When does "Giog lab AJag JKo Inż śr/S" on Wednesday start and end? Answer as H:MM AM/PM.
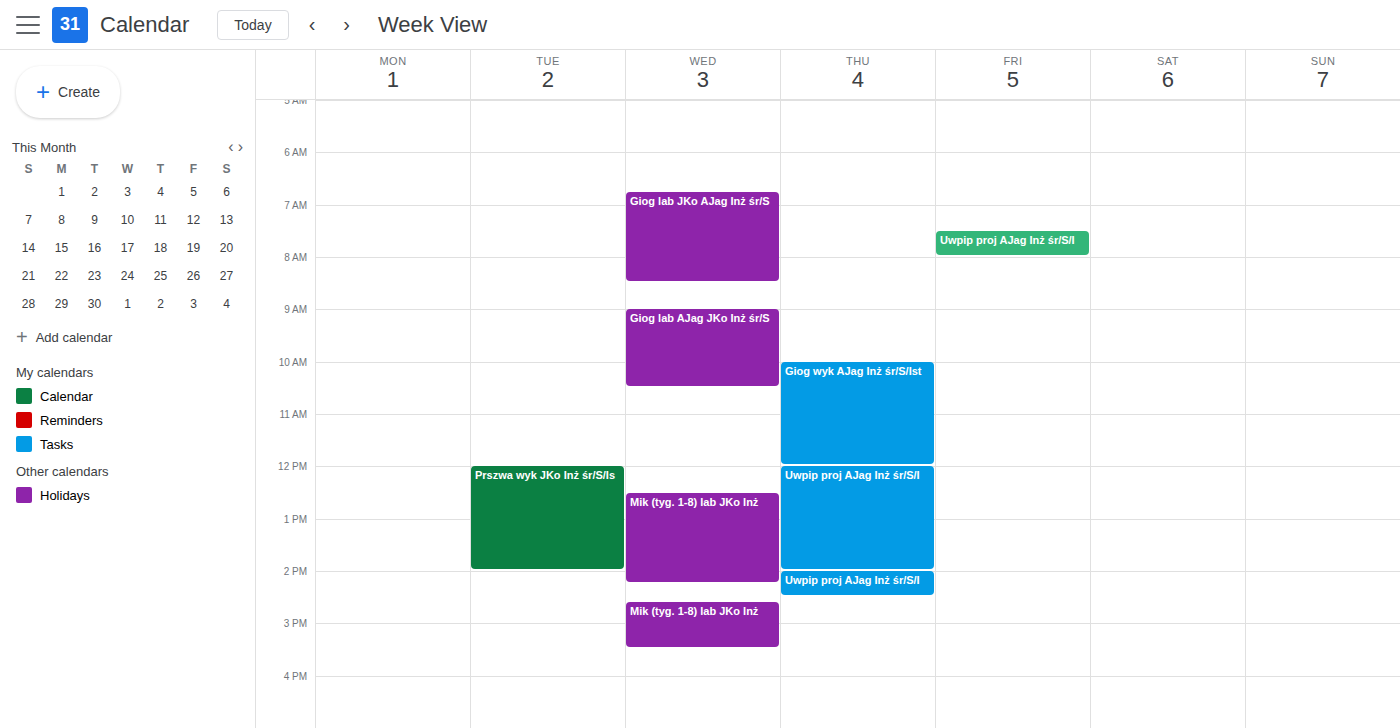
9:00 AM to 10:30 AM